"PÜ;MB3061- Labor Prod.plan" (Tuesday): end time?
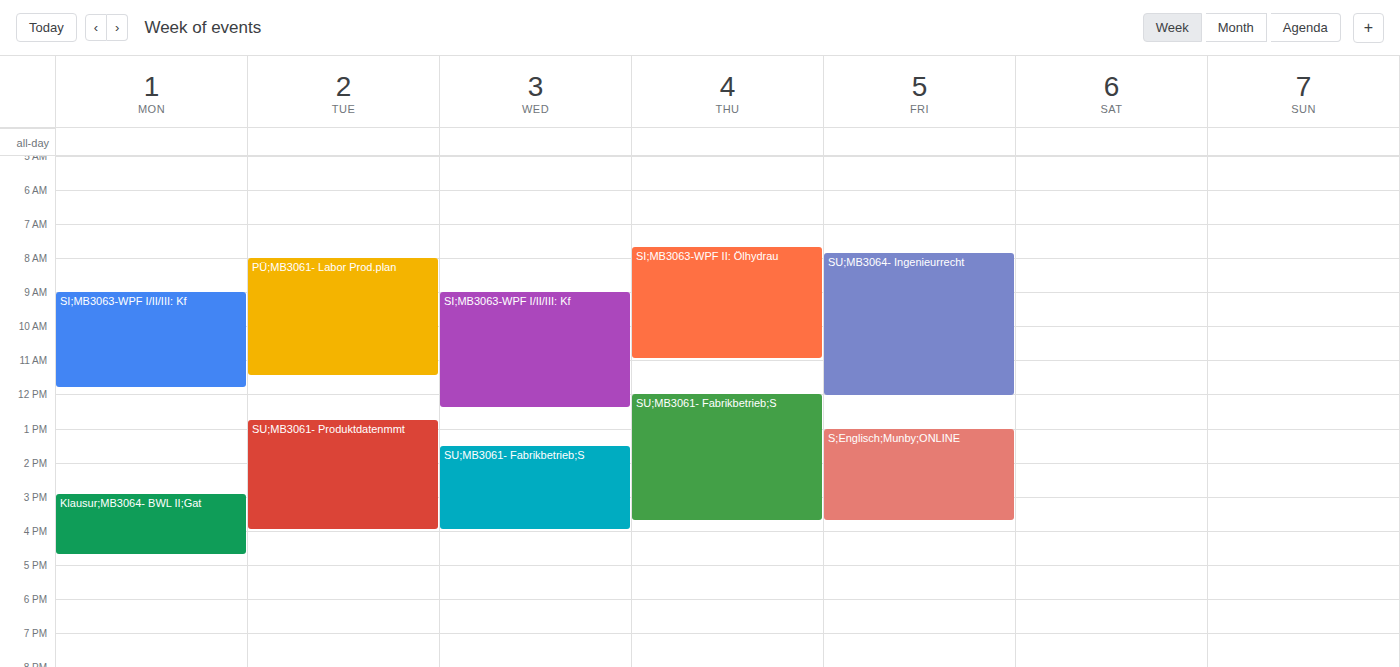
11:30 AM